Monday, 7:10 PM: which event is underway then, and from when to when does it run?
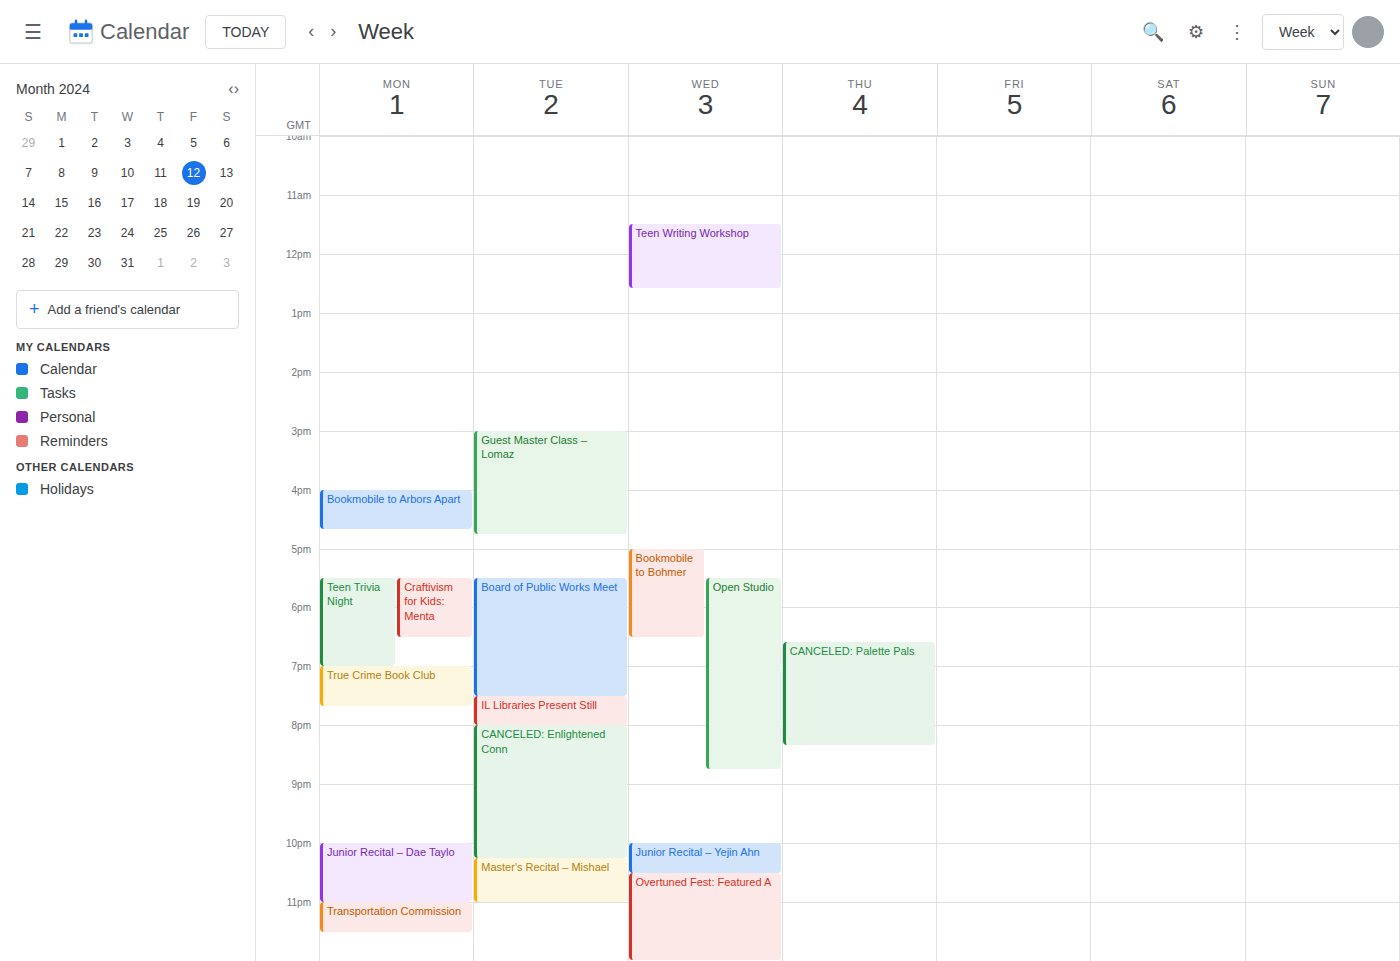
"True Crime Book Club", 7:00 PM to 7:40 PM